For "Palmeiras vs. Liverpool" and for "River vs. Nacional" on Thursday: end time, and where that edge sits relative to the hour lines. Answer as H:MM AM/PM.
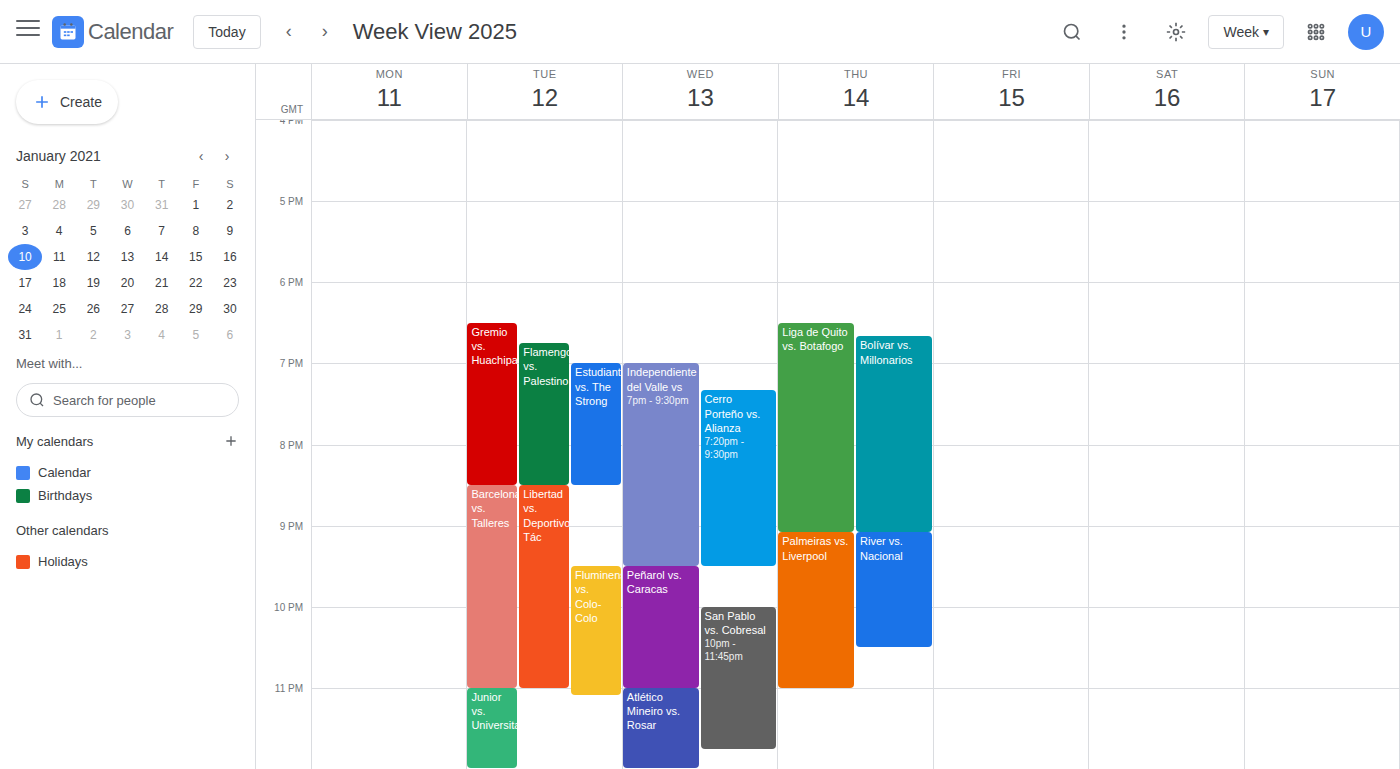
"Palmeiras vs. Liverpool": 11:00 PM, exactly on the 11 PM line. "River vs. Nacional": 10:30 PM, halfway between the 10 PM and 11 PM lines.